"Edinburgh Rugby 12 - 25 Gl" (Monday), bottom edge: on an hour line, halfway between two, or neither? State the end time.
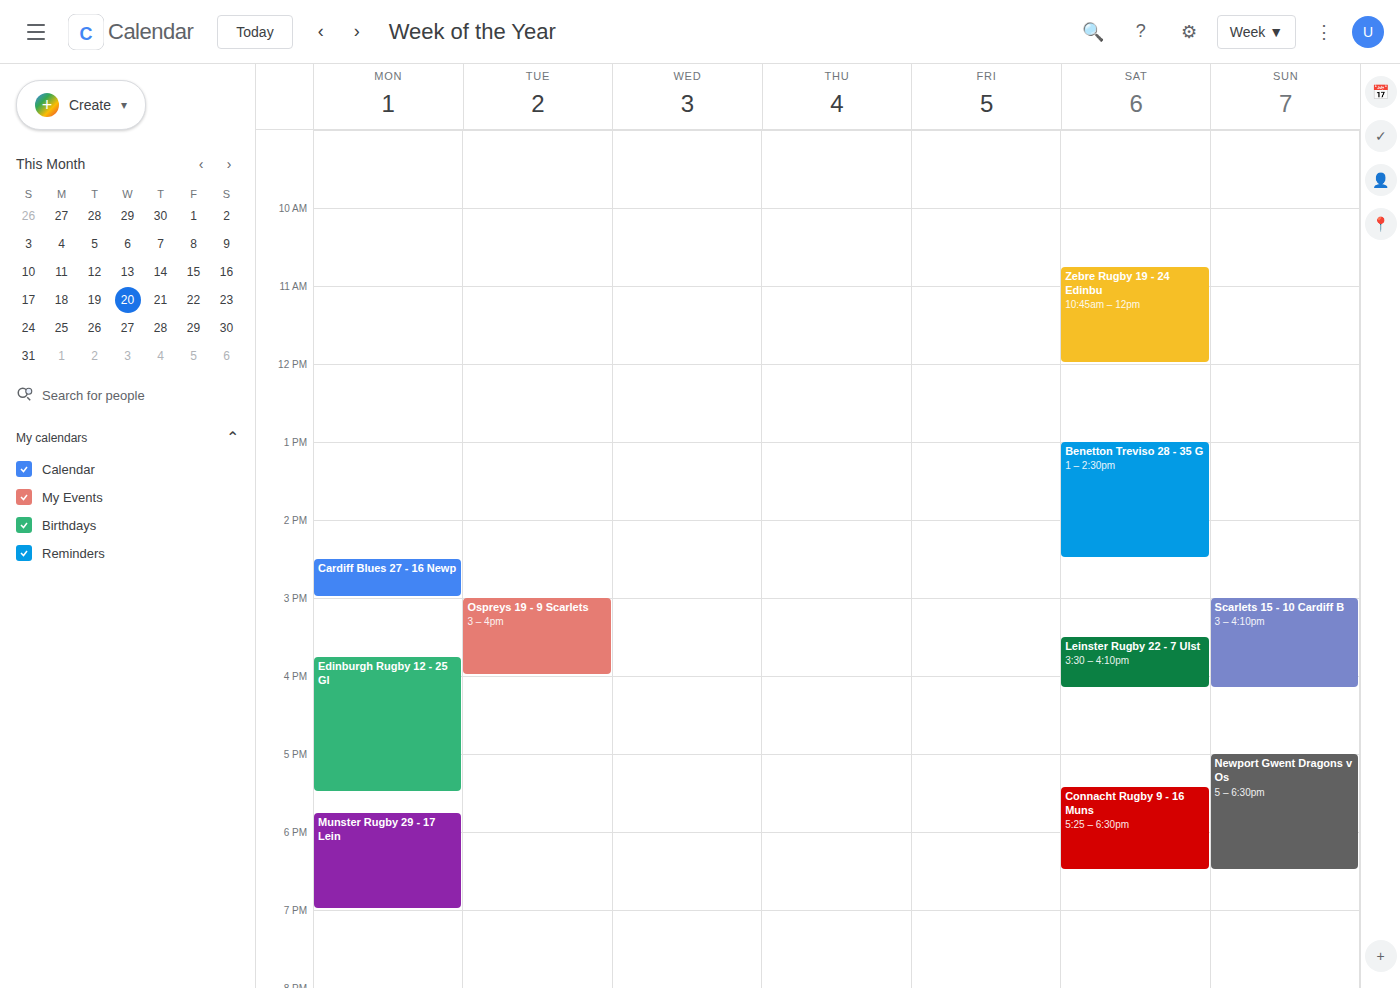
5:30 PM -- halfway between the 5 PM and 6 PM lines.